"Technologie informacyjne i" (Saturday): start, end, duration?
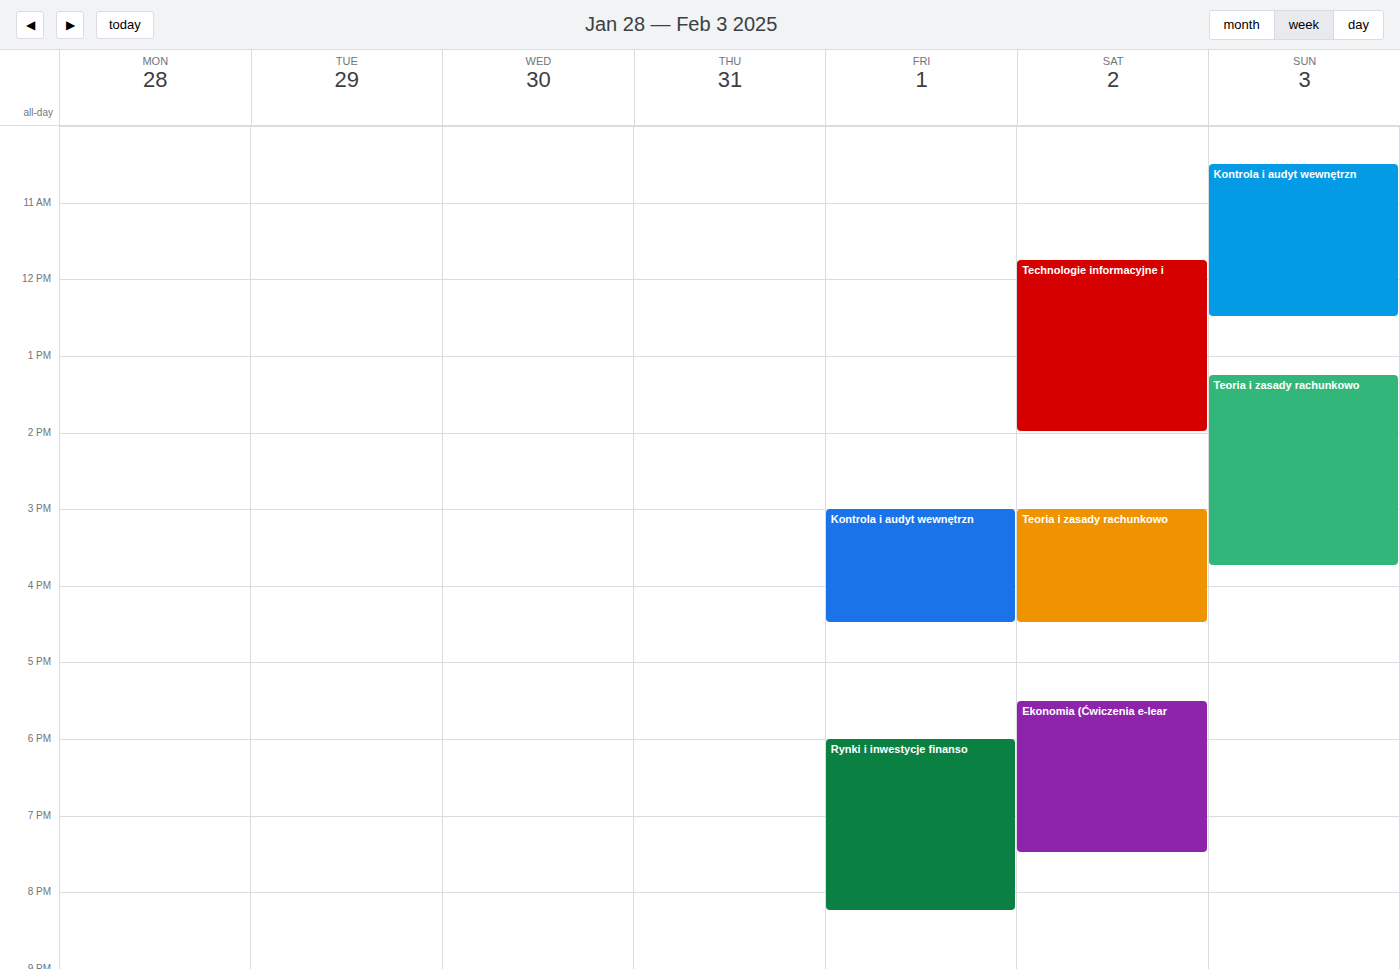
11:45 AM to 2:00 PM, 2 hours 15 minutes